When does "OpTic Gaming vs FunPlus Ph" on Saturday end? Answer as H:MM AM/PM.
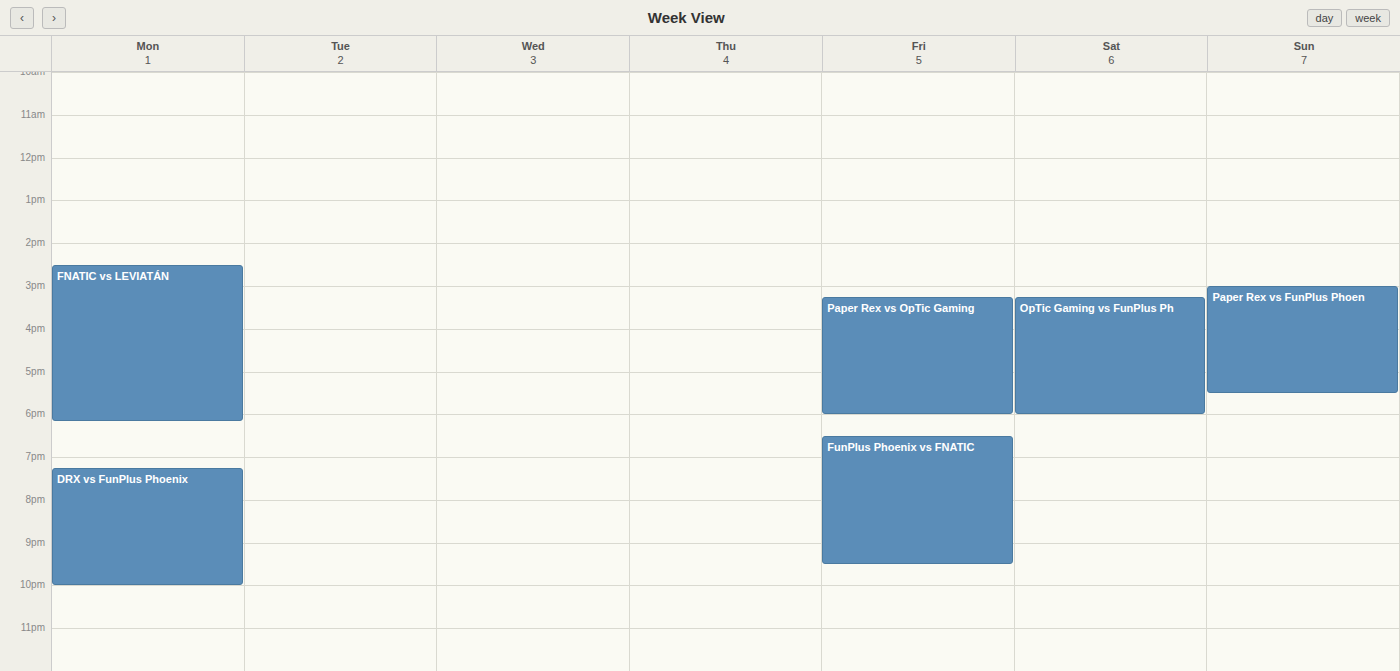
6:00 PM